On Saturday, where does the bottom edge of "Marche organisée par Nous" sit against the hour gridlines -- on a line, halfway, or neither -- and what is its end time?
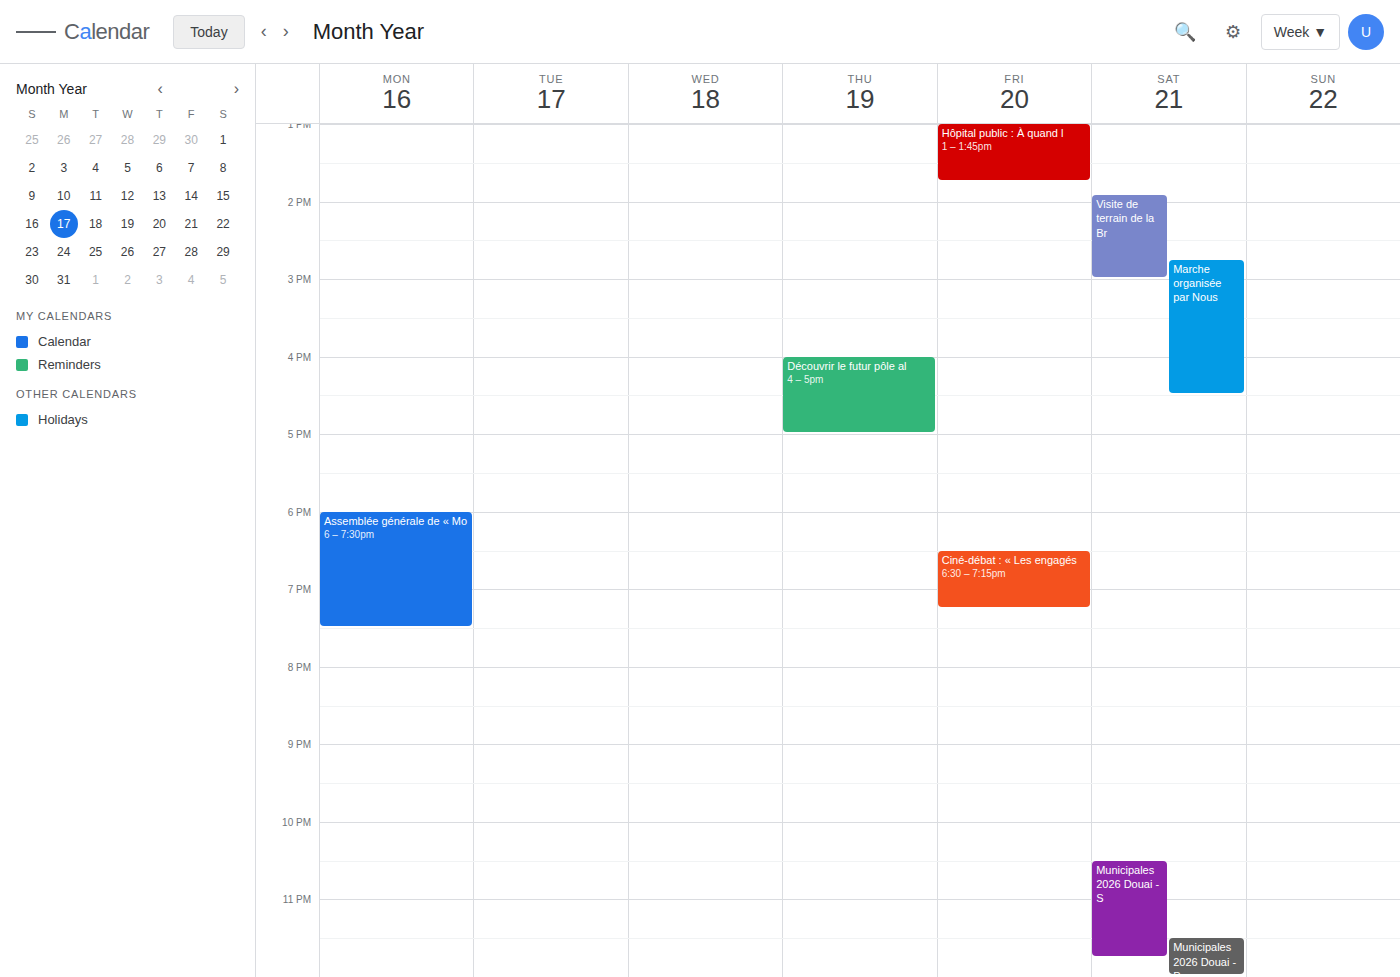
4:30 PM -- halfway between the 4 PM and 5 PM lines.